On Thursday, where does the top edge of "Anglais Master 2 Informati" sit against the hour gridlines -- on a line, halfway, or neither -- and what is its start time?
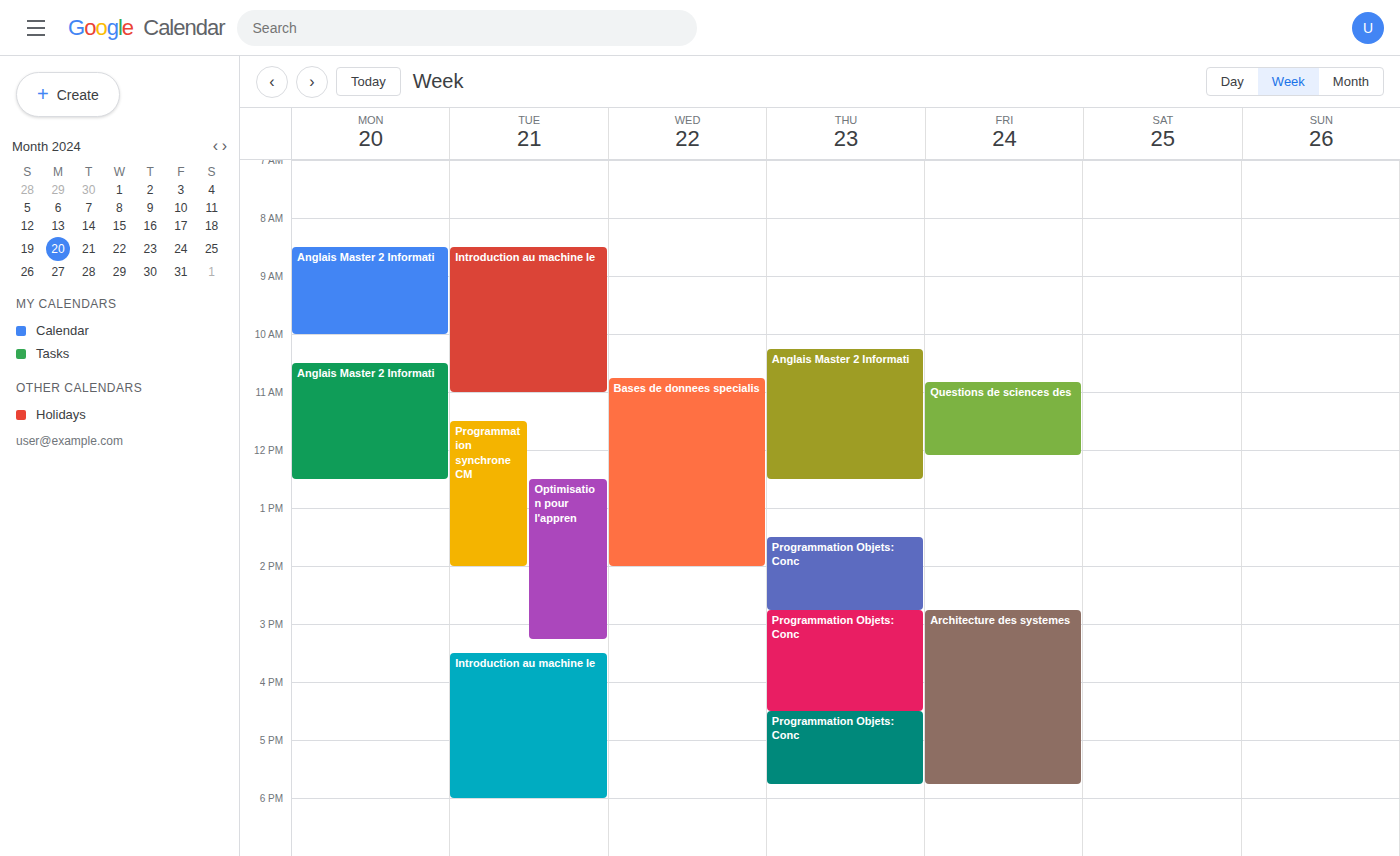
10:15 AM -- neither: a quarter of the way from the 10 AM line to the 11 AM line.